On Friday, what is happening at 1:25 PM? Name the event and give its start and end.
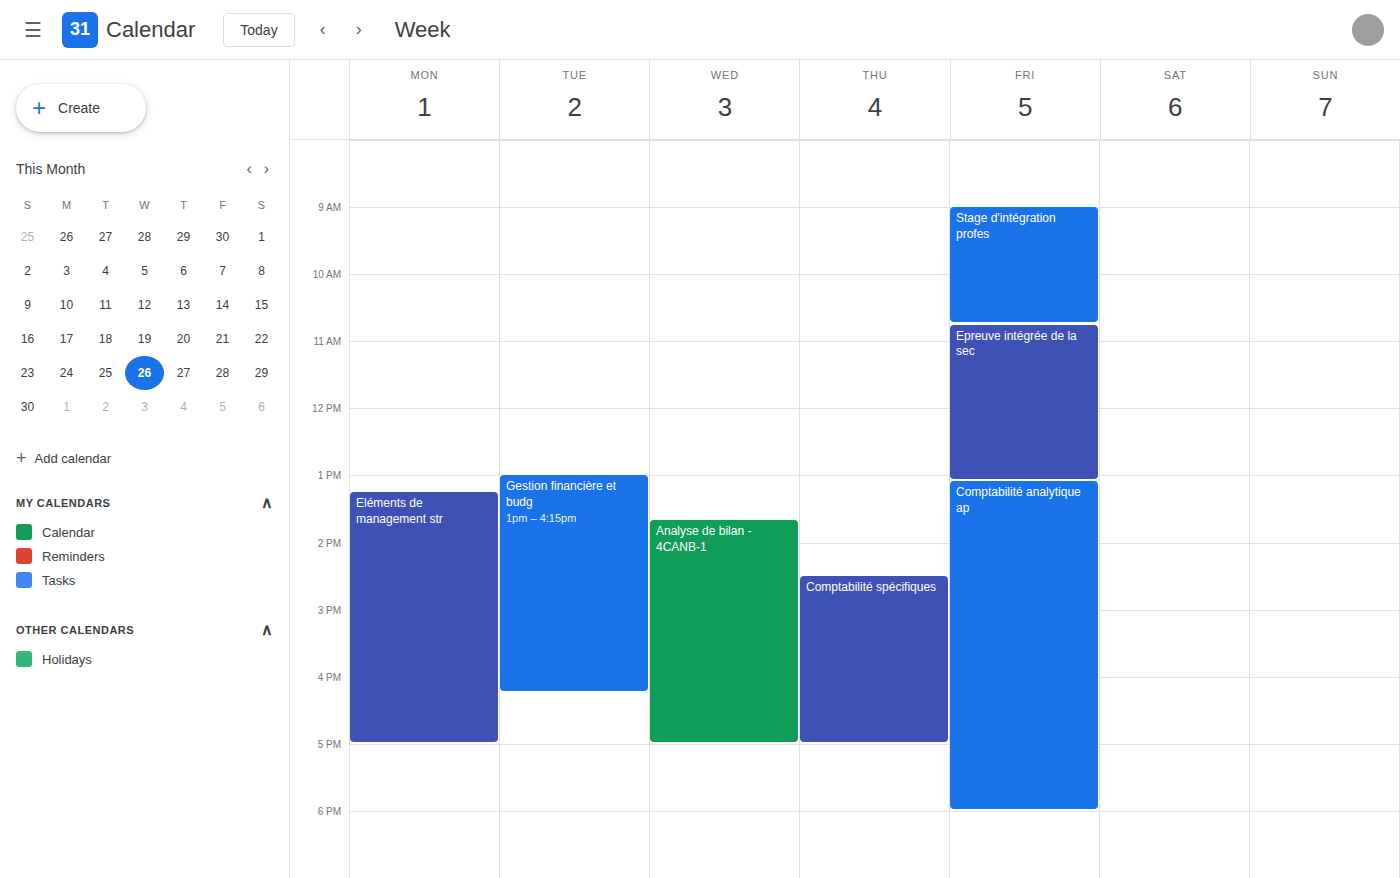
"Comptabilité analytique ap", 1:05 PM to 6:00 PM